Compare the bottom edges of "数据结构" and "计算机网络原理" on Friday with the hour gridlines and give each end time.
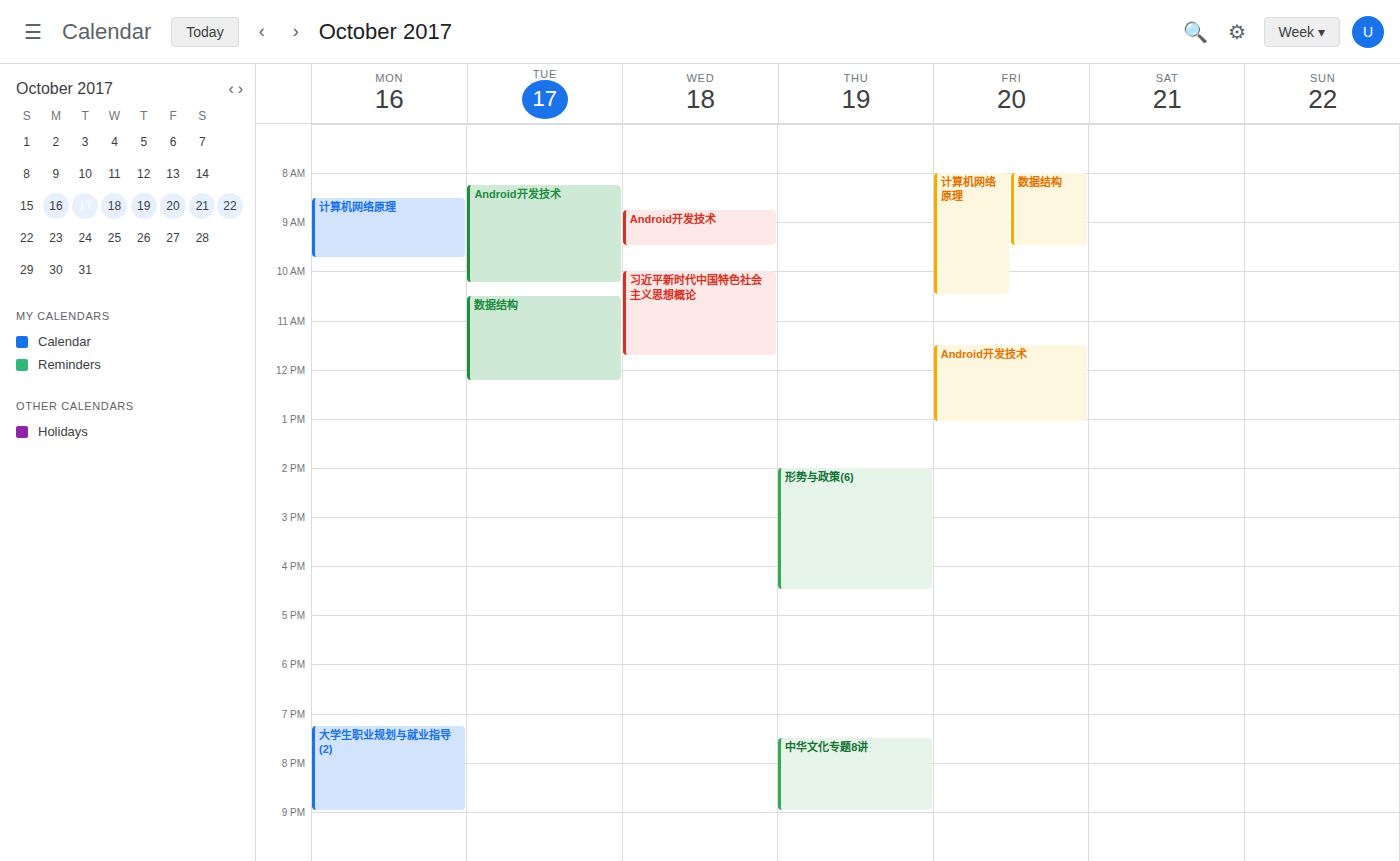
"数据结构": 9:30 AM, halfway between the 9 AM and 10 AM lines. "计算机网络原理": 10:30 AM, halfway between the 10 AM and 11 AM lines.